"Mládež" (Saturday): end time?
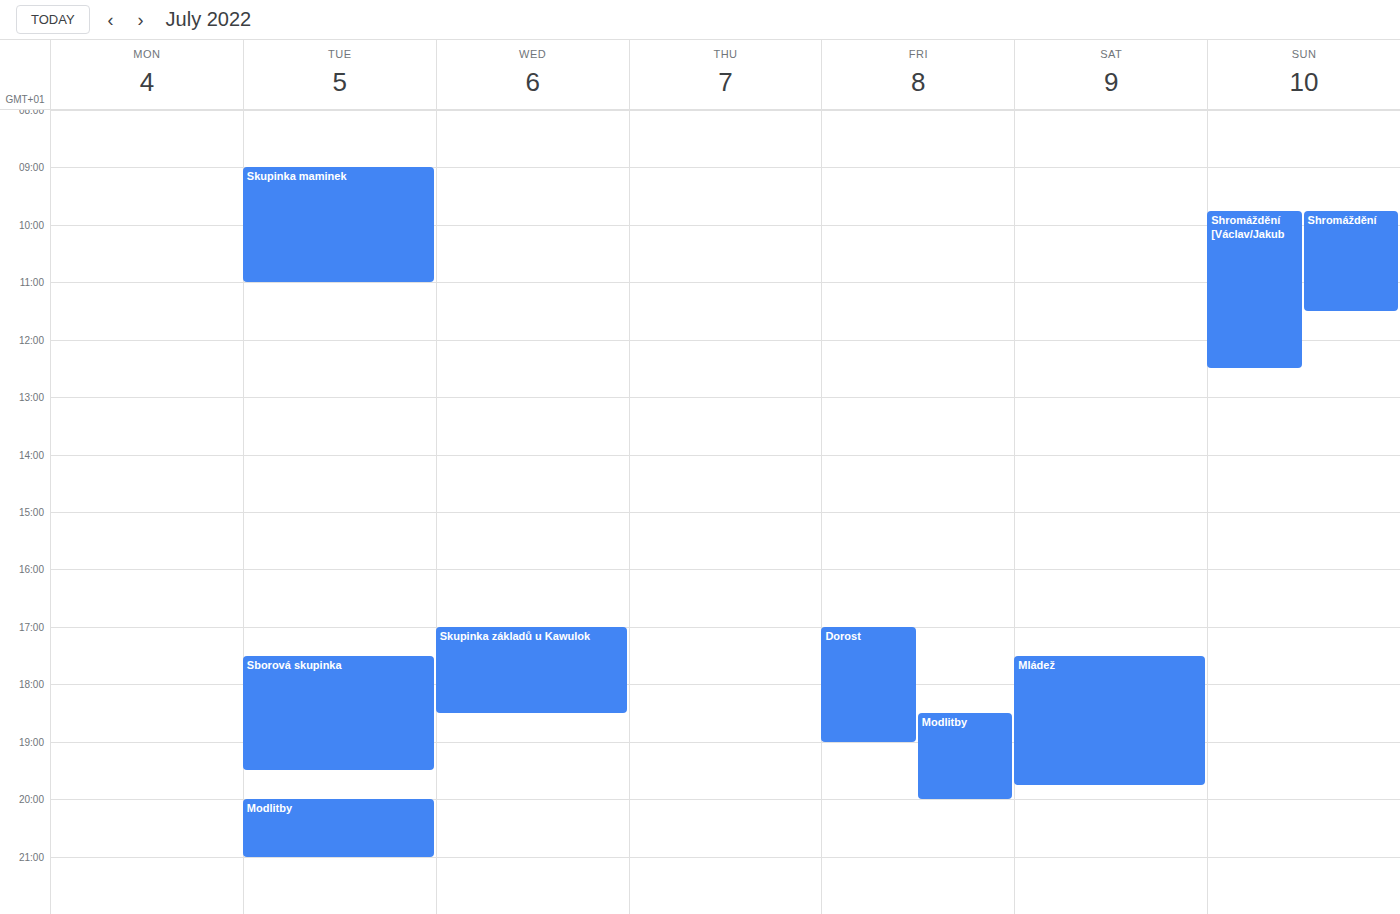
7:45 PM